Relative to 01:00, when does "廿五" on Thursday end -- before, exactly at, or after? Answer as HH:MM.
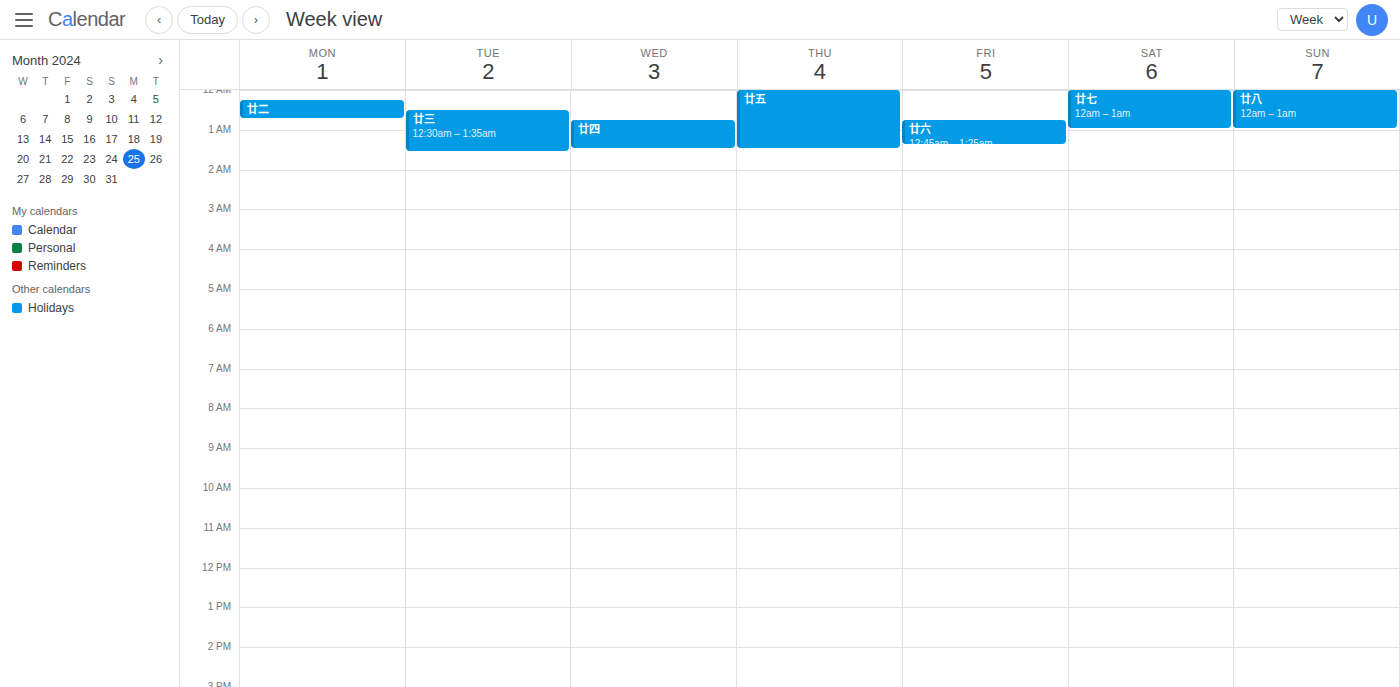
01:30 -- after 01:00, 30 minutes below the 01:00 line.